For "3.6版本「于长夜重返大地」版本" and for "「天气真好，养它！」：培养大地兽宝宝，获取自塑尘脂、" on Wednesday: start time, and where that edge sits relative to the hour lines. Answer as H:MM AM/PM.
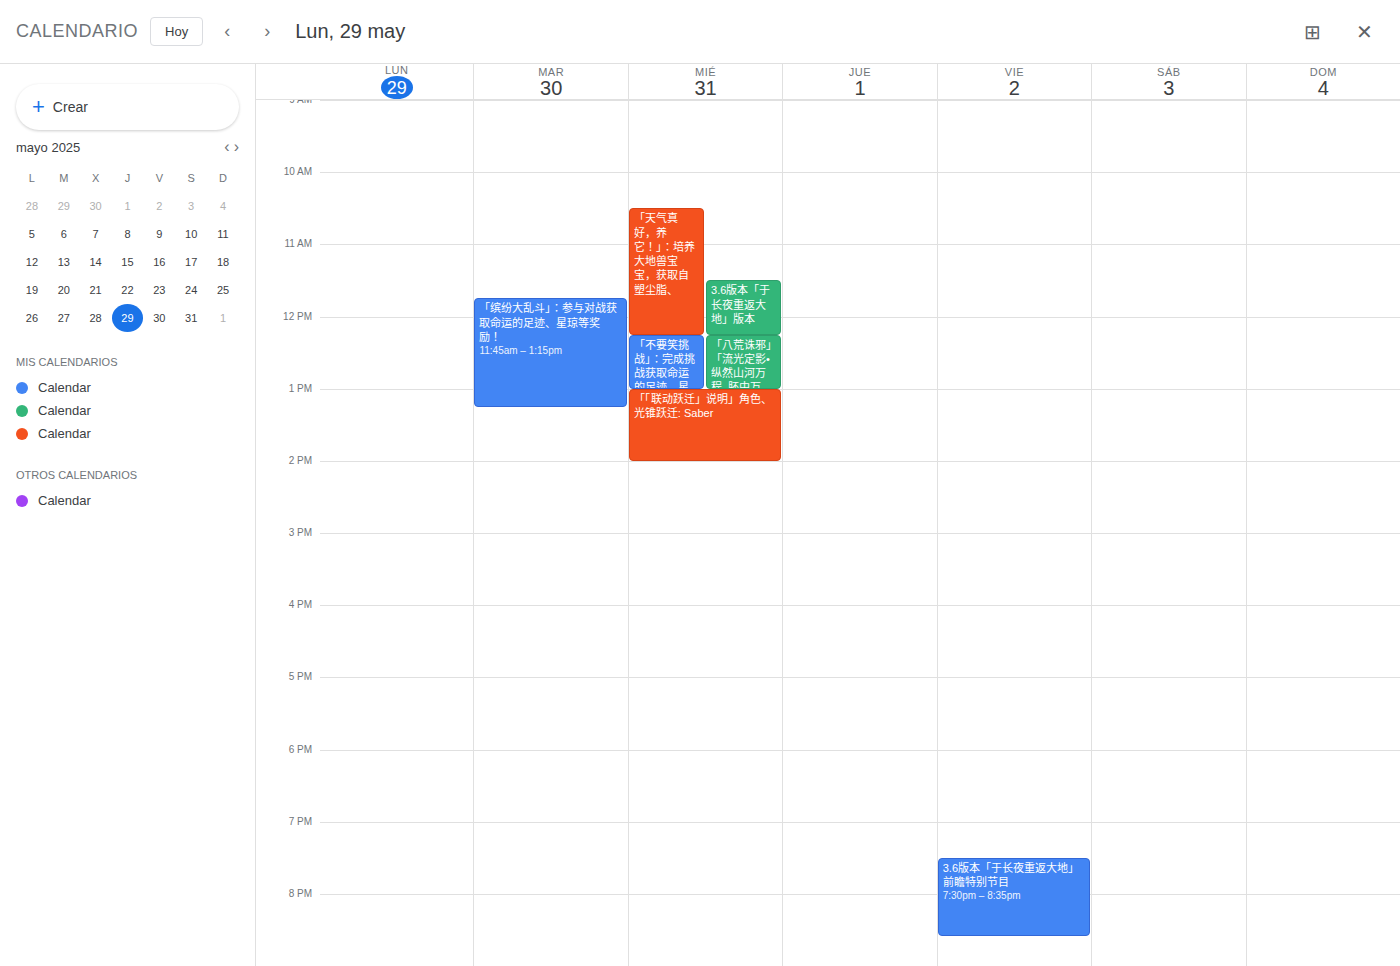
"3.6版本「于长夜重返大地」版本": 11:30 AM, halfway between the 11 AM and 12 PM lines. "「天气真好，养它！」：培养大地兽宝宝，获取自塑尘脂、": 10:30 AM, halfway between the 10 AM and 11 AM lines.